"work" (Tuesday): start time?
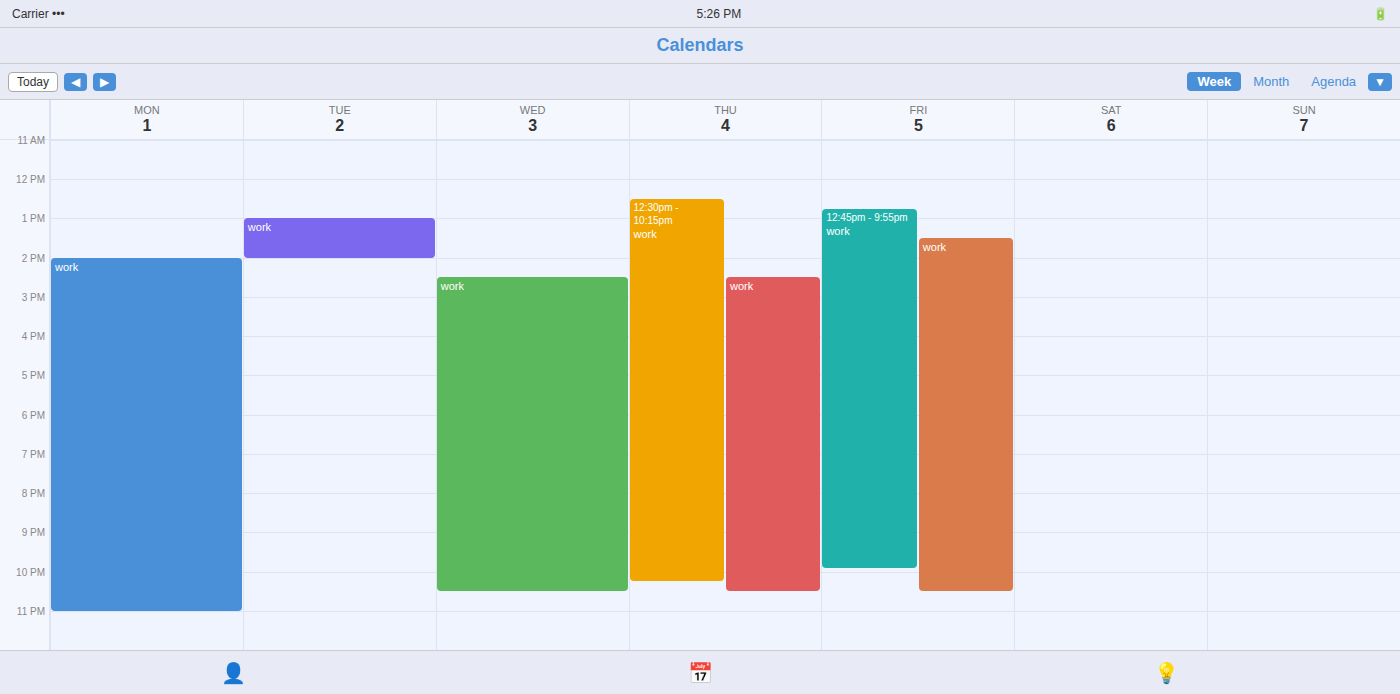
1:00 PM